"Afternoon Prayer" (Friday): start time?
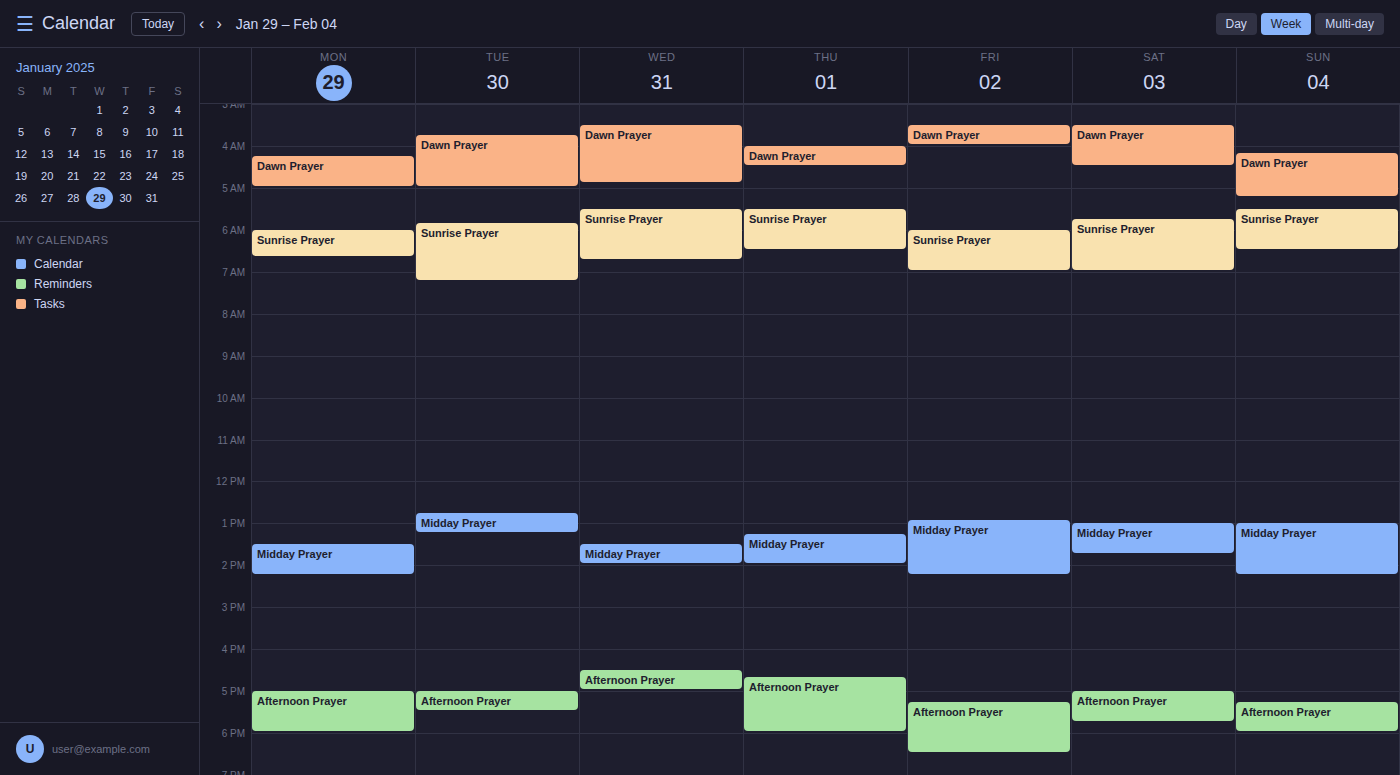
5:15 PM